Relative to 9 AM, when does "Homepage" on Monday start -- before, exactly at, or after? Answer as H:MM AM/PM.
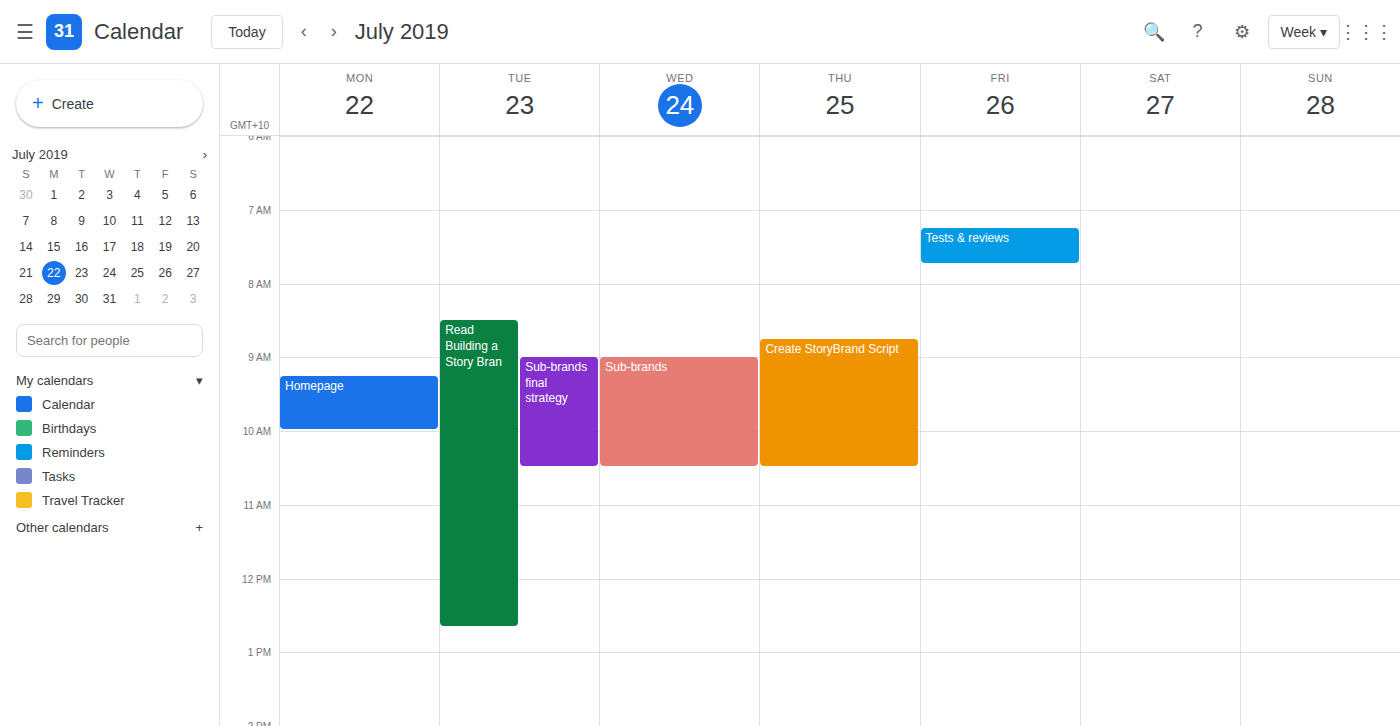
9:15 AM -- after 9 AM, 15 minutes below the 9 AM line.